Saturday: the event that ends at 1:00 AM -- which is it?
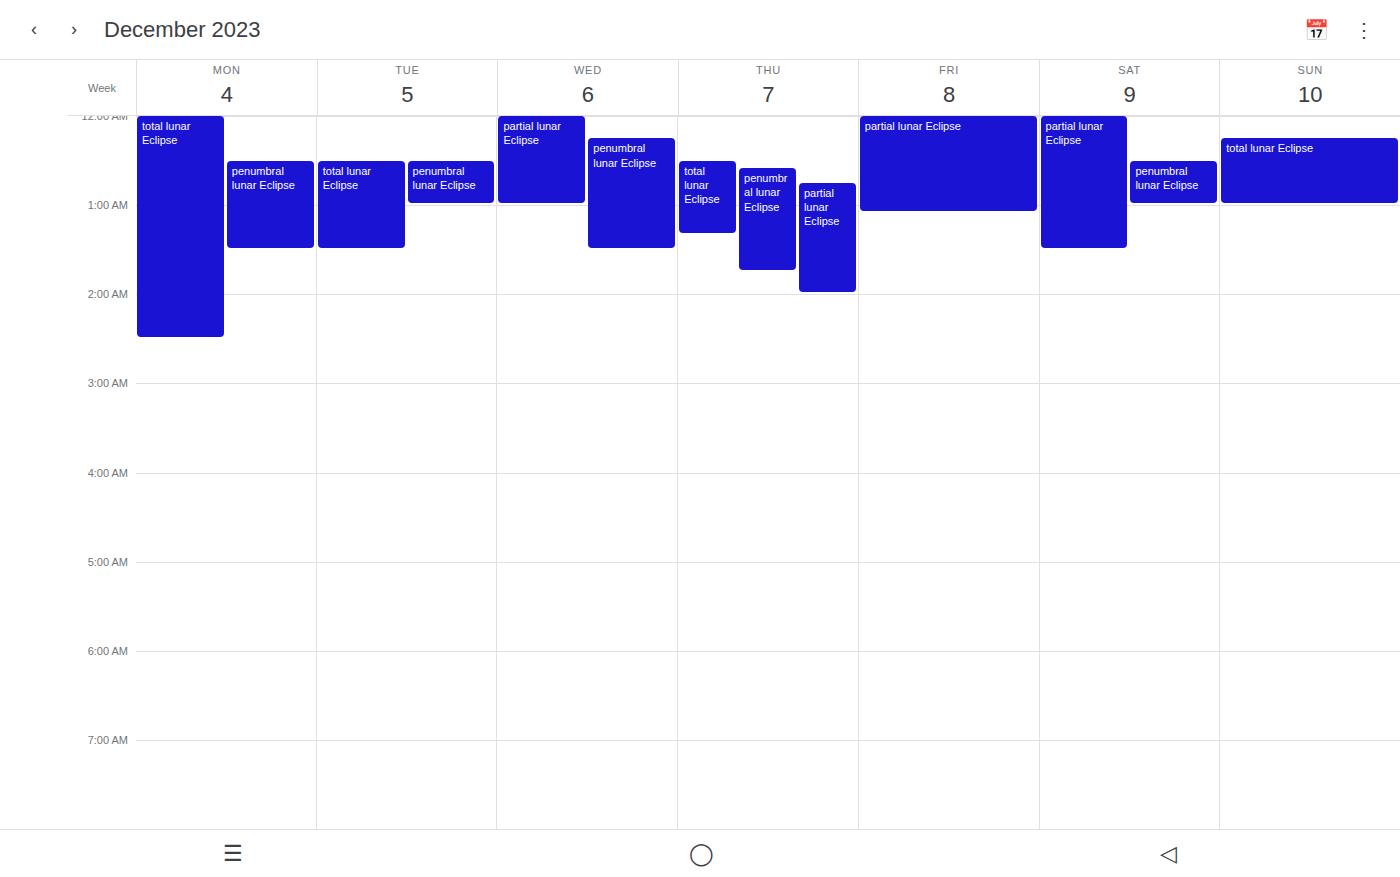
"penumbral lunar Eclipse"